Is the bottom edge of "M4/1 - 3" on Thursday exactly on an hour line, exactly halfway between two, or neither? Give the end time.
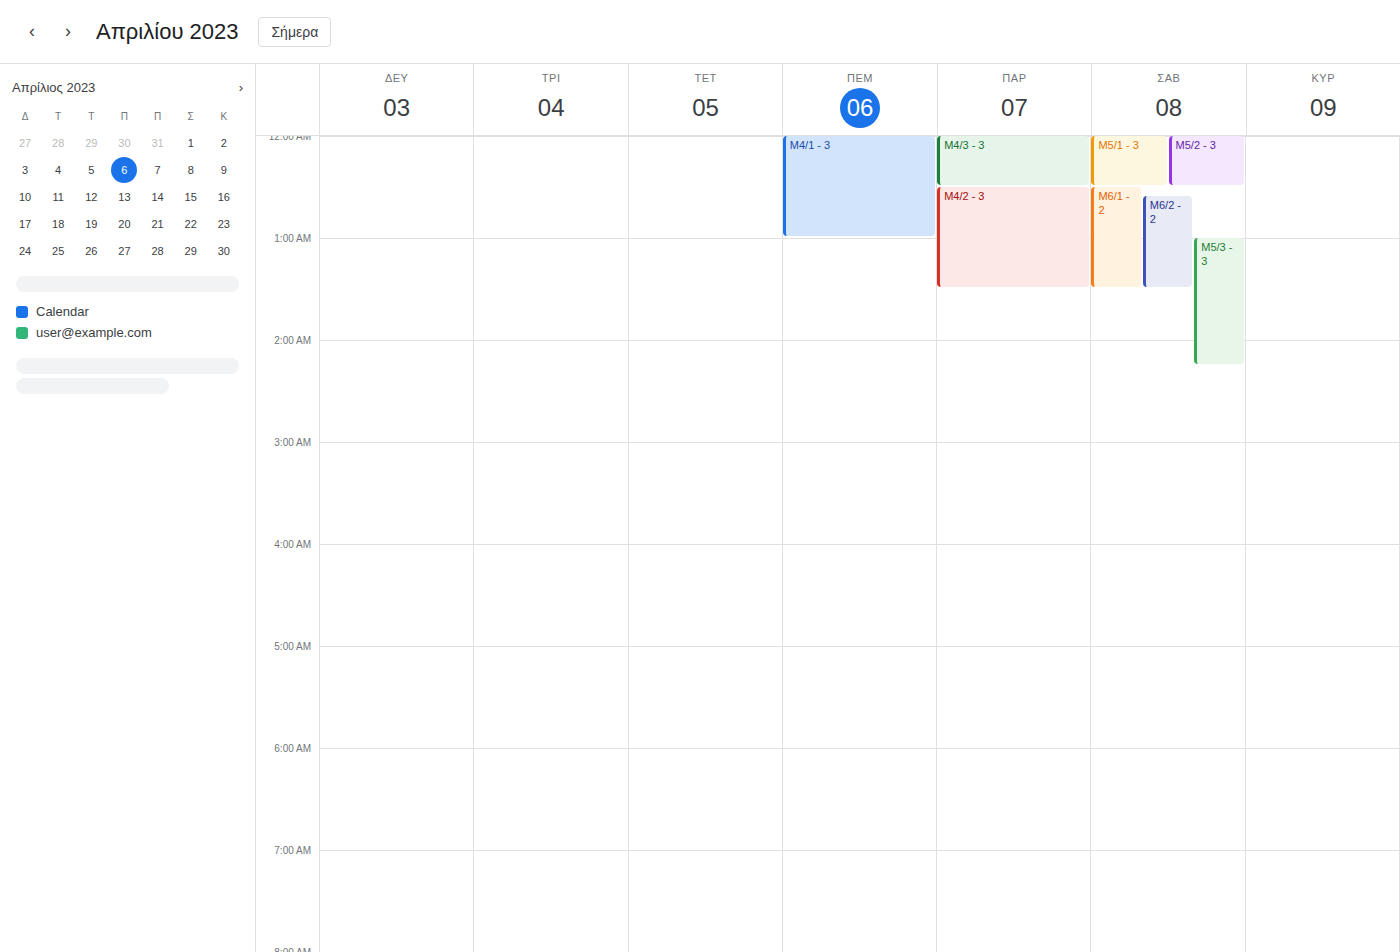
1:00 AM -- exactly on the 1 AM line.